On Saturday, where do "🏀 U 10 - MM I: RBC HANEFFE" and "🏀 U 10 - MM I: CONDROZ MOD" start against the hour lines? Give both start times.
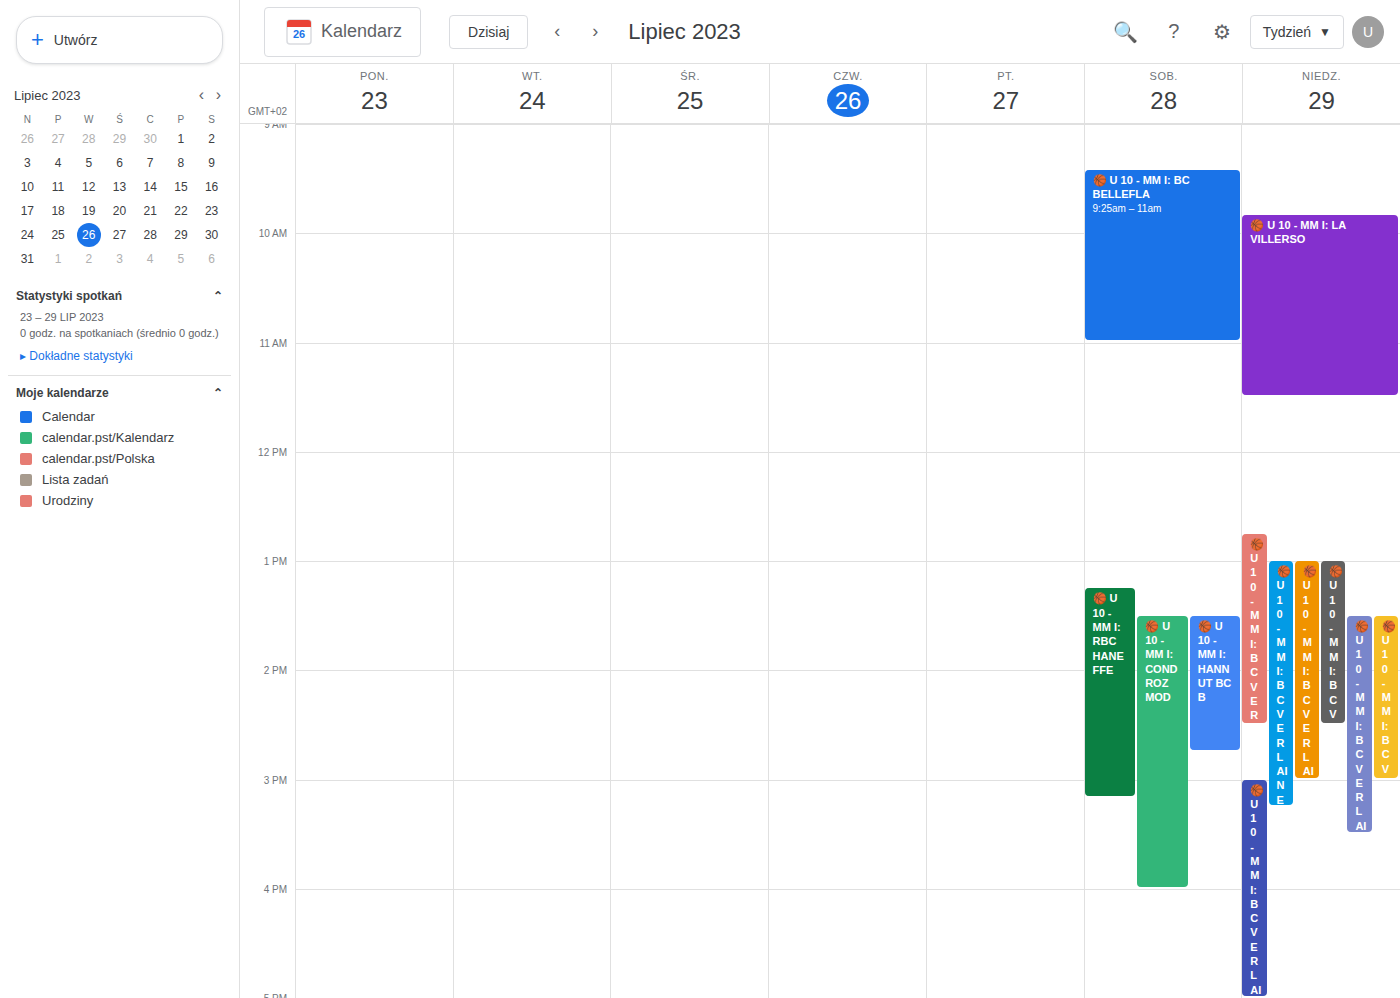
"🏀 U 10 - MM I: RBC HANEFFE": 1:15 PM, neither: a quarter of the way from the 1 PM line to the 2 PM line. "🏀 U 10 - MM I: CONDROZ MOD": 1:30 PM, halfway between the 1 PM and 2 PM lines.